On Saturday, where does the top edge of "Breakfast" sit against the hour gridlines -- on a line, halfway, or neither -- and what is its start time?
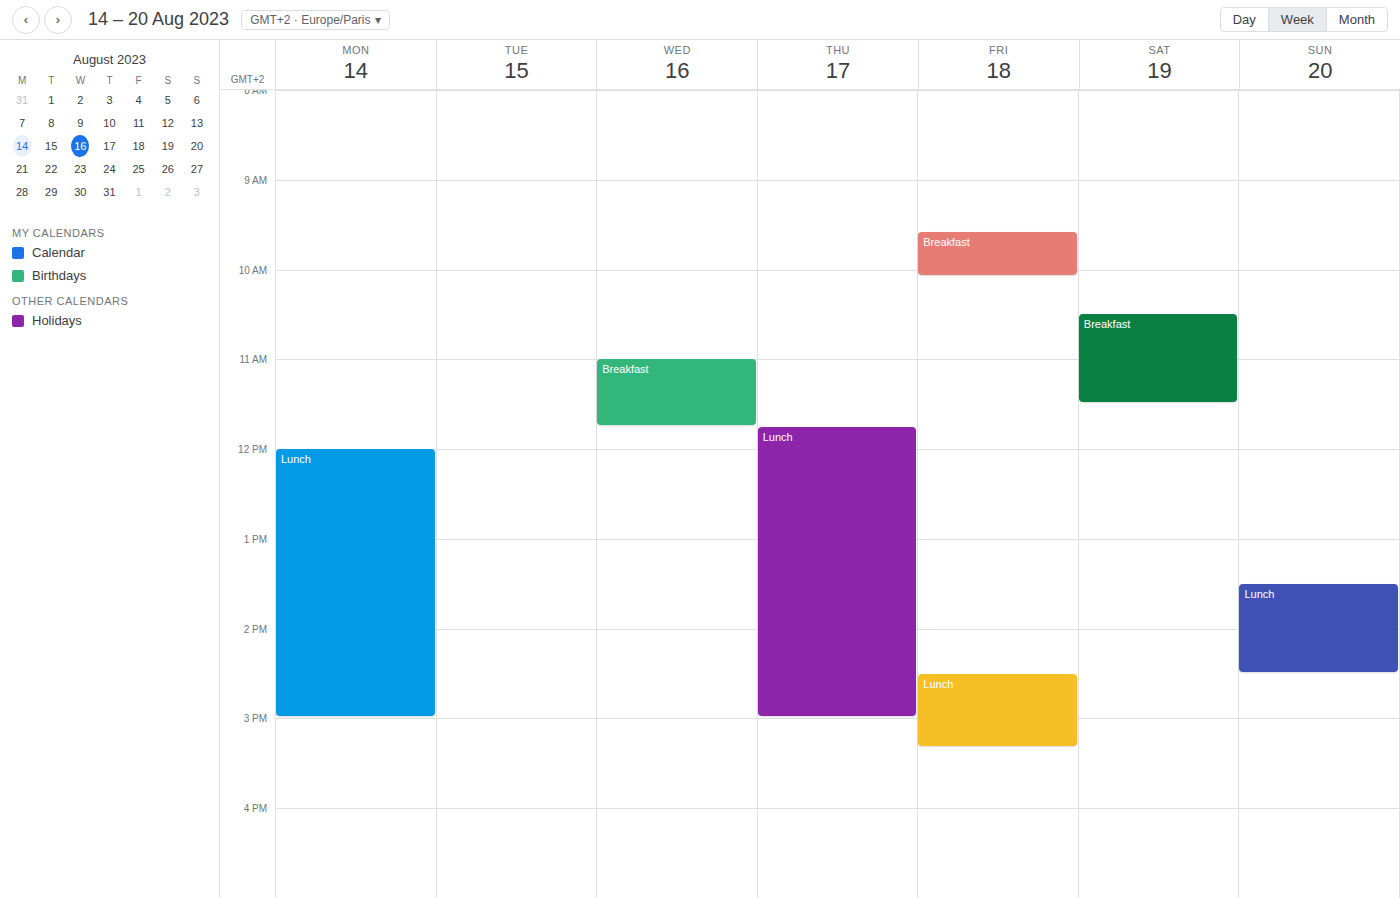
10:30 AM -- halfway between the 10 AM and 11 AM lines.